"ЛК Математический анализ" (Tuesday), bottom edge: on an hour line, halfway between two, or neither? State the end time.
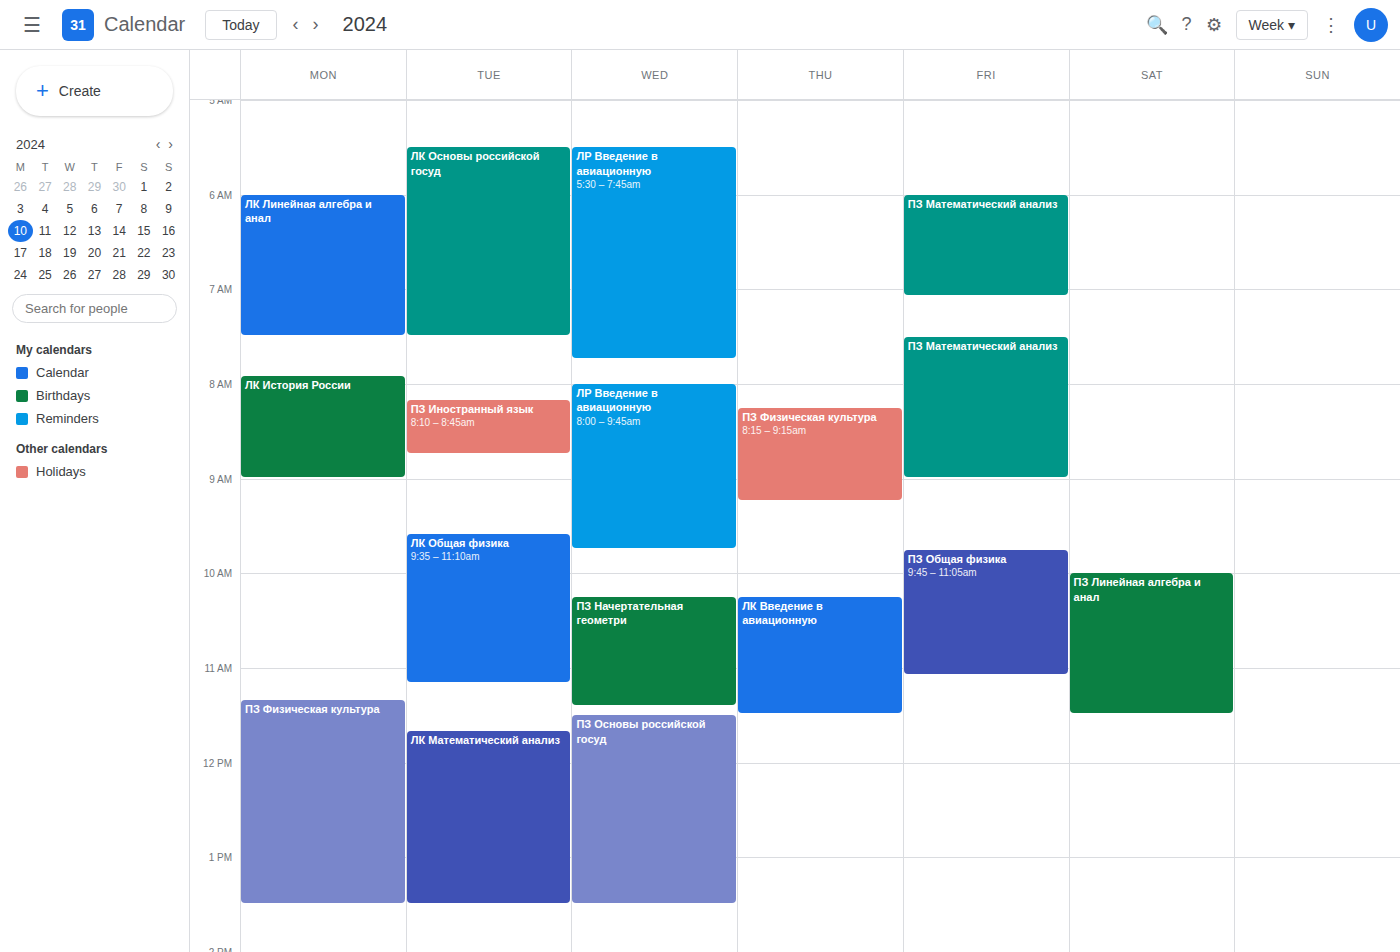
1:30 PM -- halfway between the 1 PM and 2 PM lines.